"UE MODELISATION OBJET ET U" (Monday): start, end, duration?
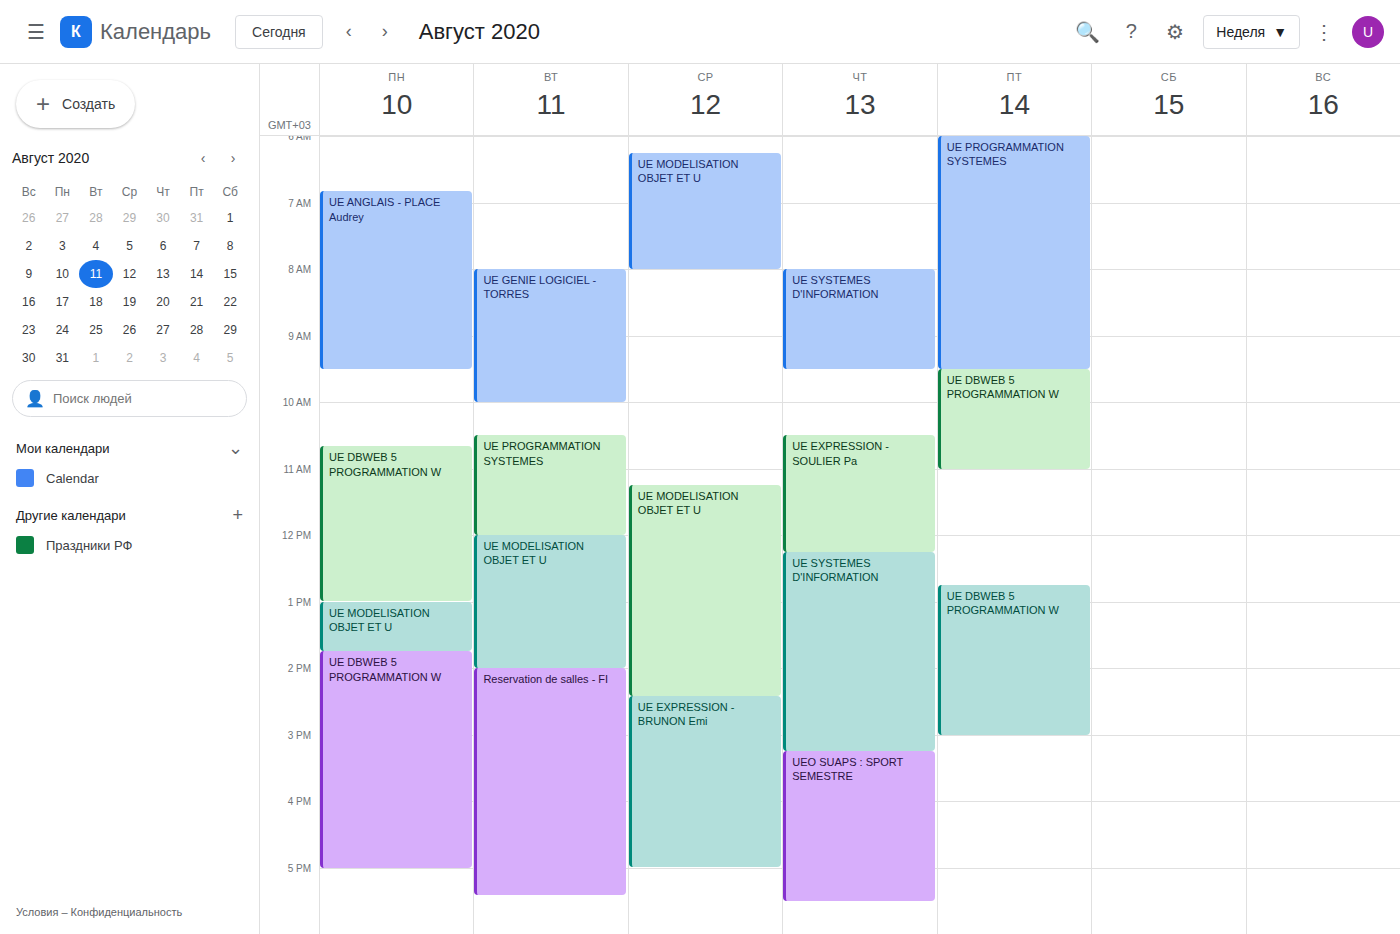
13:00 to 13:45, 45 minutes